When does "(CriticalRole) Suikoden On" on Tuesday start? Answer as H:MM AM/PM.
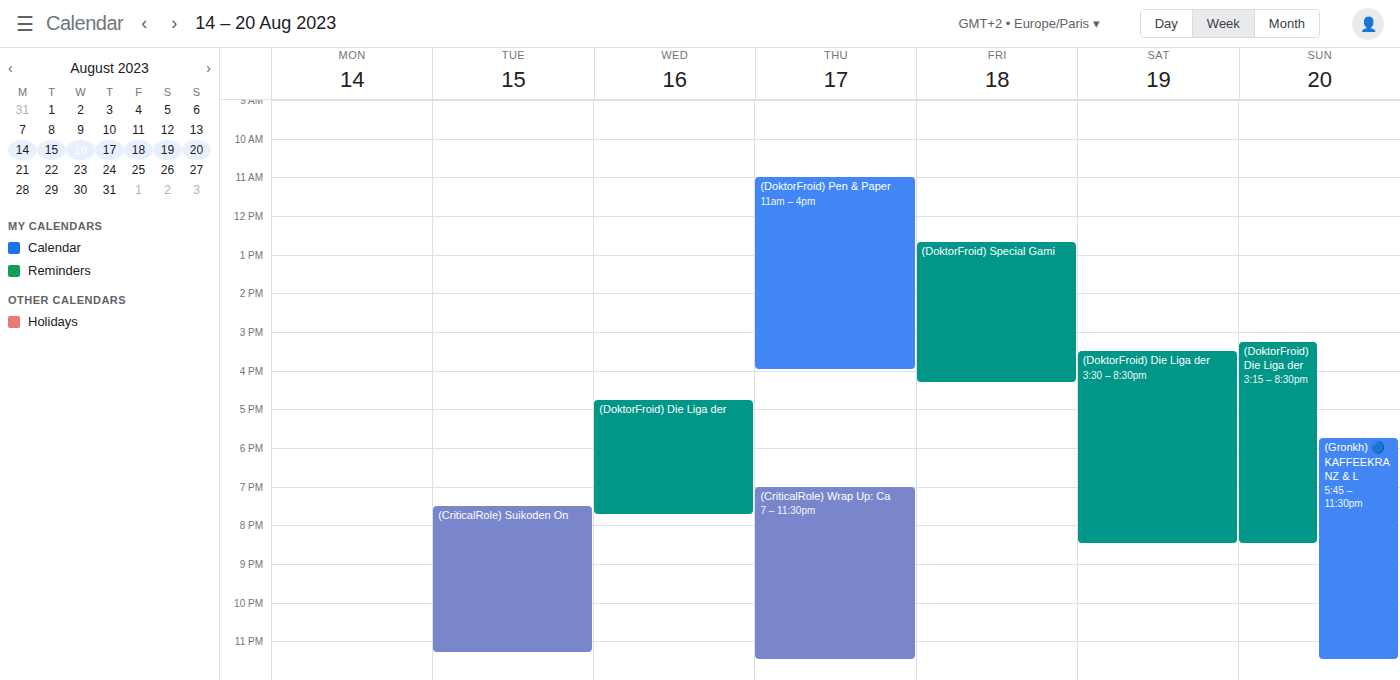
7:30 PM